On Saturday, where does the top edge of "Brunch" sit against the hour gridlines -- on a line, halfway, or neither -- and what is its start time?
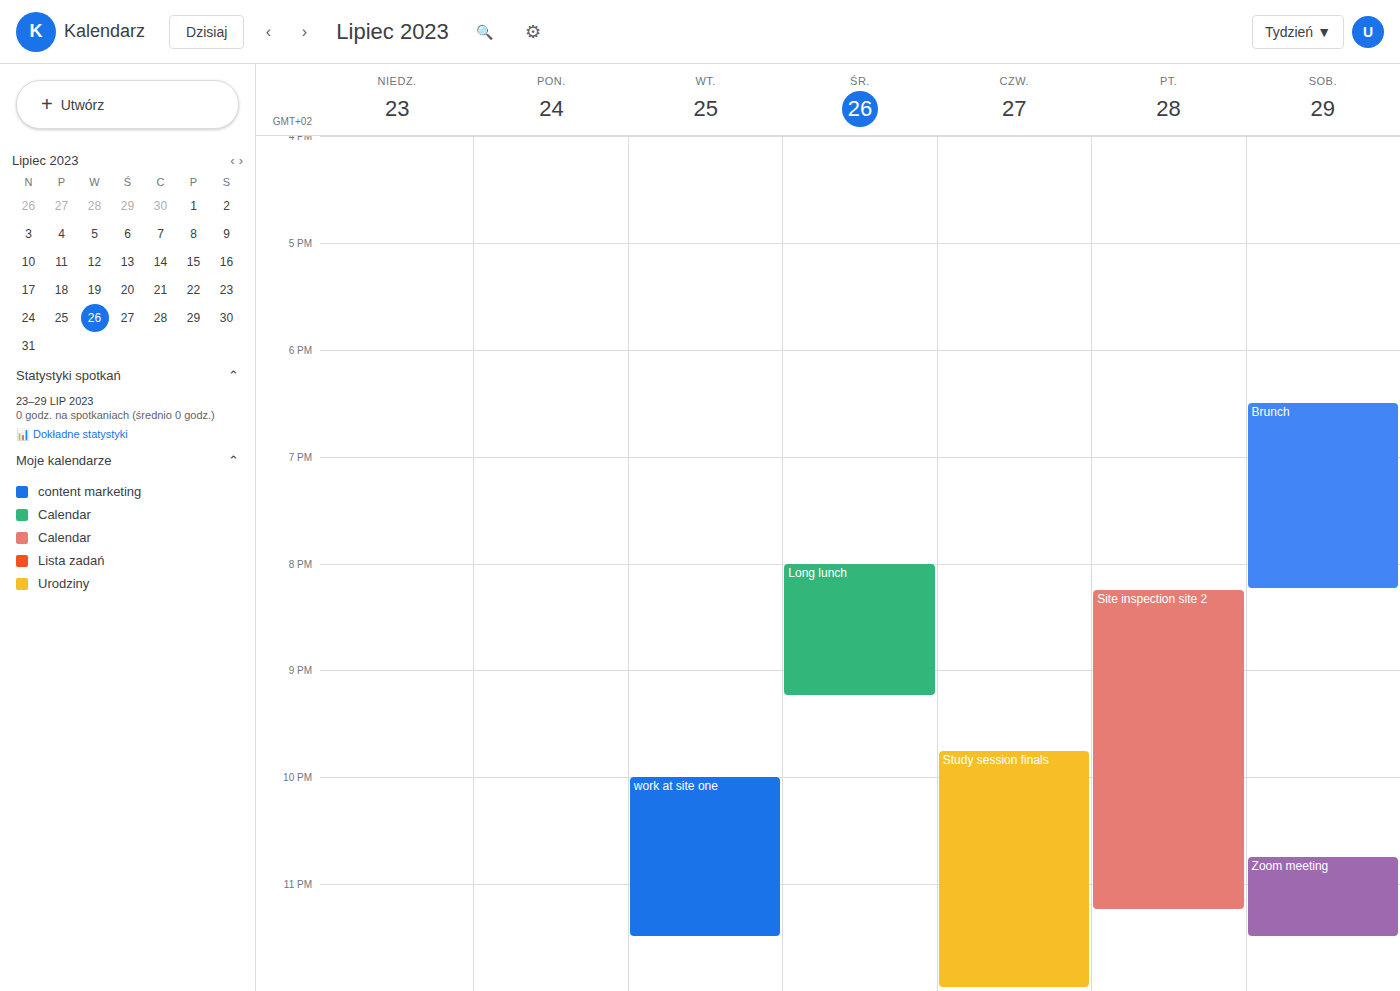
6:30 PM -- halfway between the 6 PM and 7 PM lines.